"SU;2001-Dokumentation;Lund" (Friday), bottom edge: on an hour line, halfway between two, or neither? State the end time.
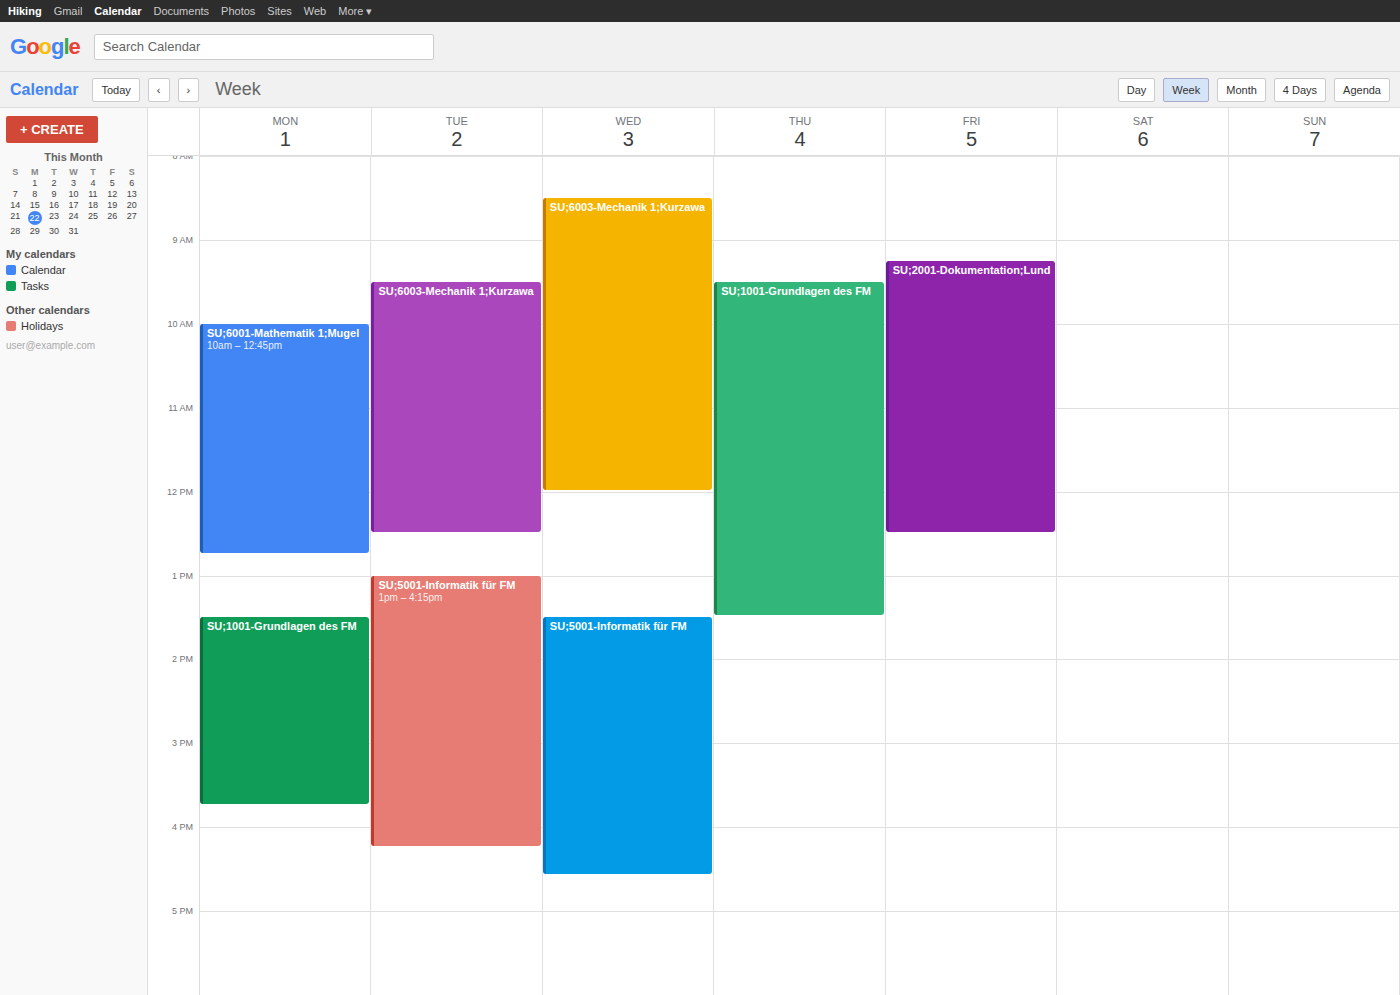
12:30 PM -- halfway between the 12 PM and 1 PM lines.